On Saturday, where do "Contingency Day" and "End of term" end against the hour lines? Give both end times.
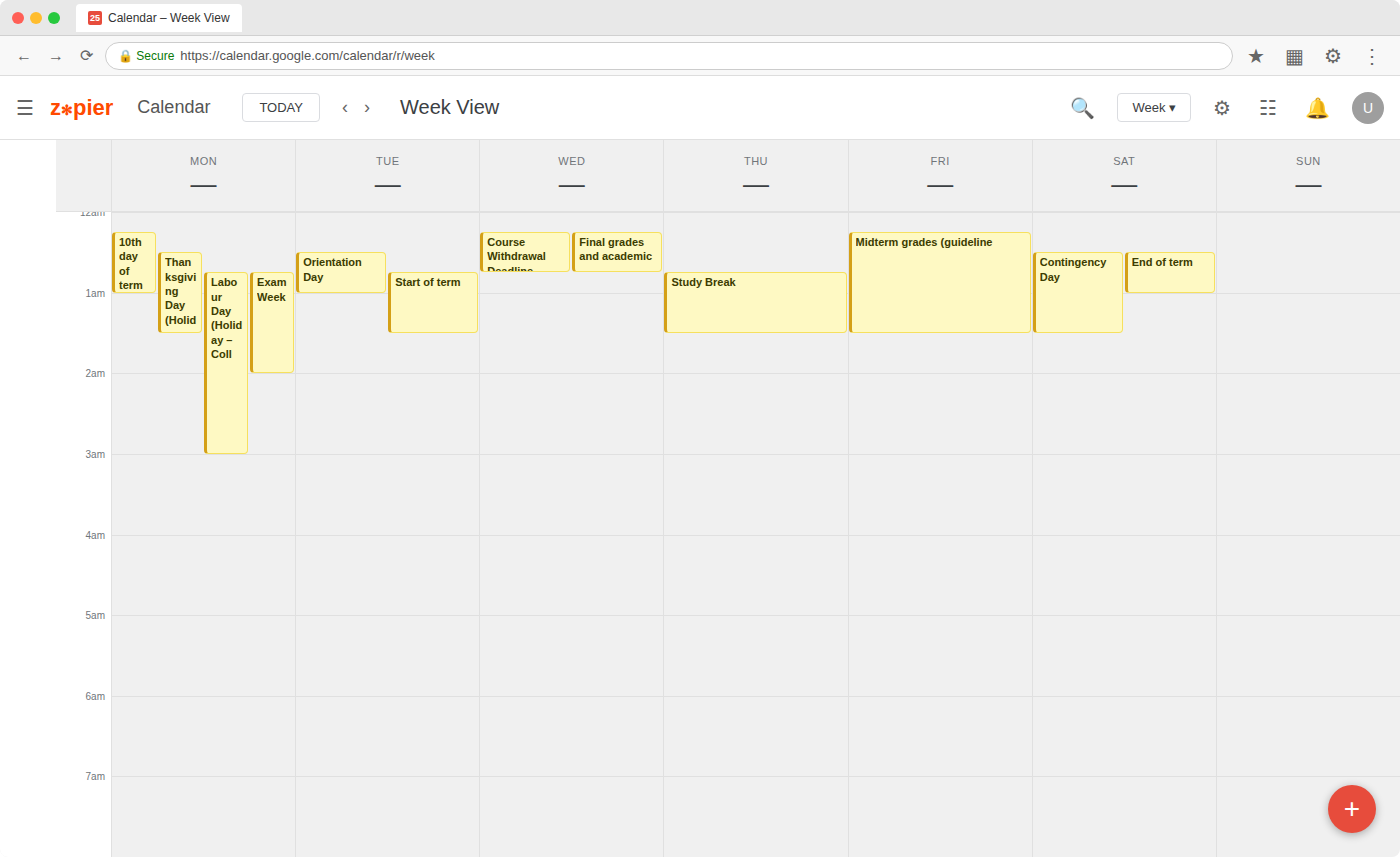
"Contingency Day": 1:30 AM, halfway between the 1 AM and 2 AM lines. "End of term": 1:00 AM, exactly on the 1 AM line.